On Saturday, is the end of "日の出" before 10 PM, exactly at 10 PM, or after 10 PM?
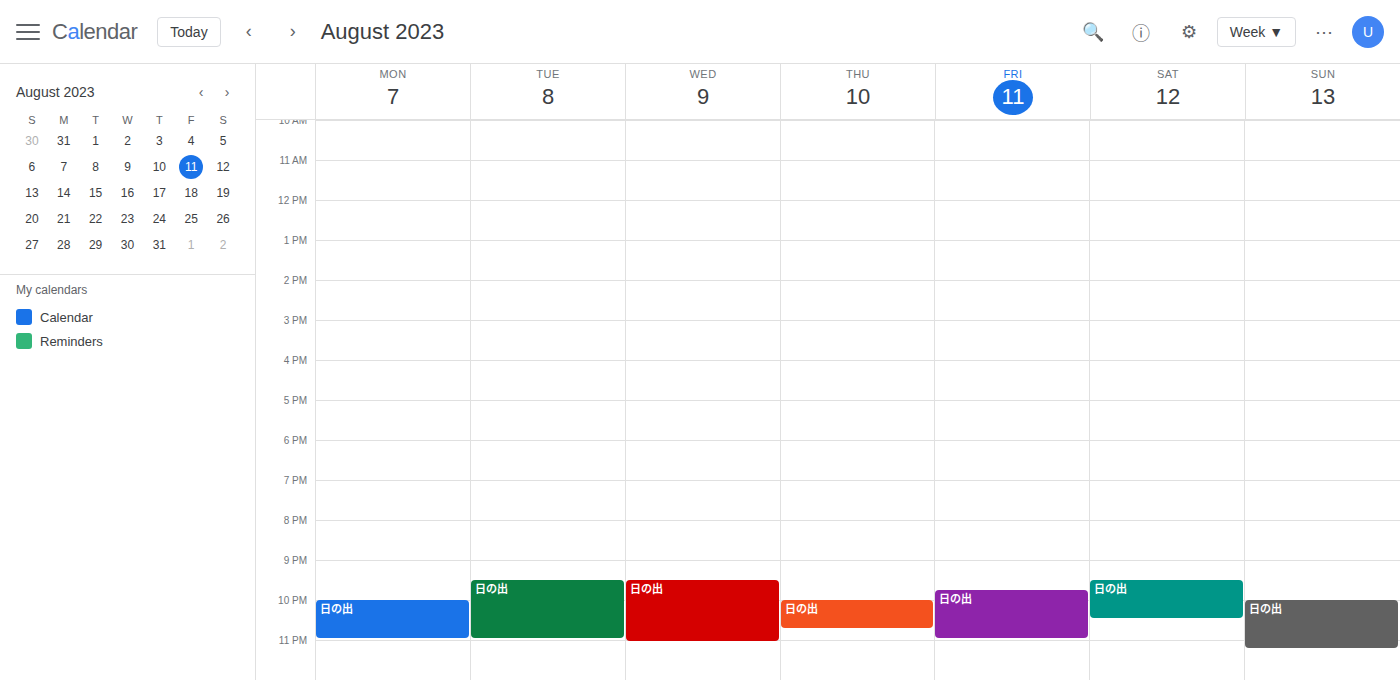
10:30 PM -- after 10 PM, 30 minutes below the 10 PM line.